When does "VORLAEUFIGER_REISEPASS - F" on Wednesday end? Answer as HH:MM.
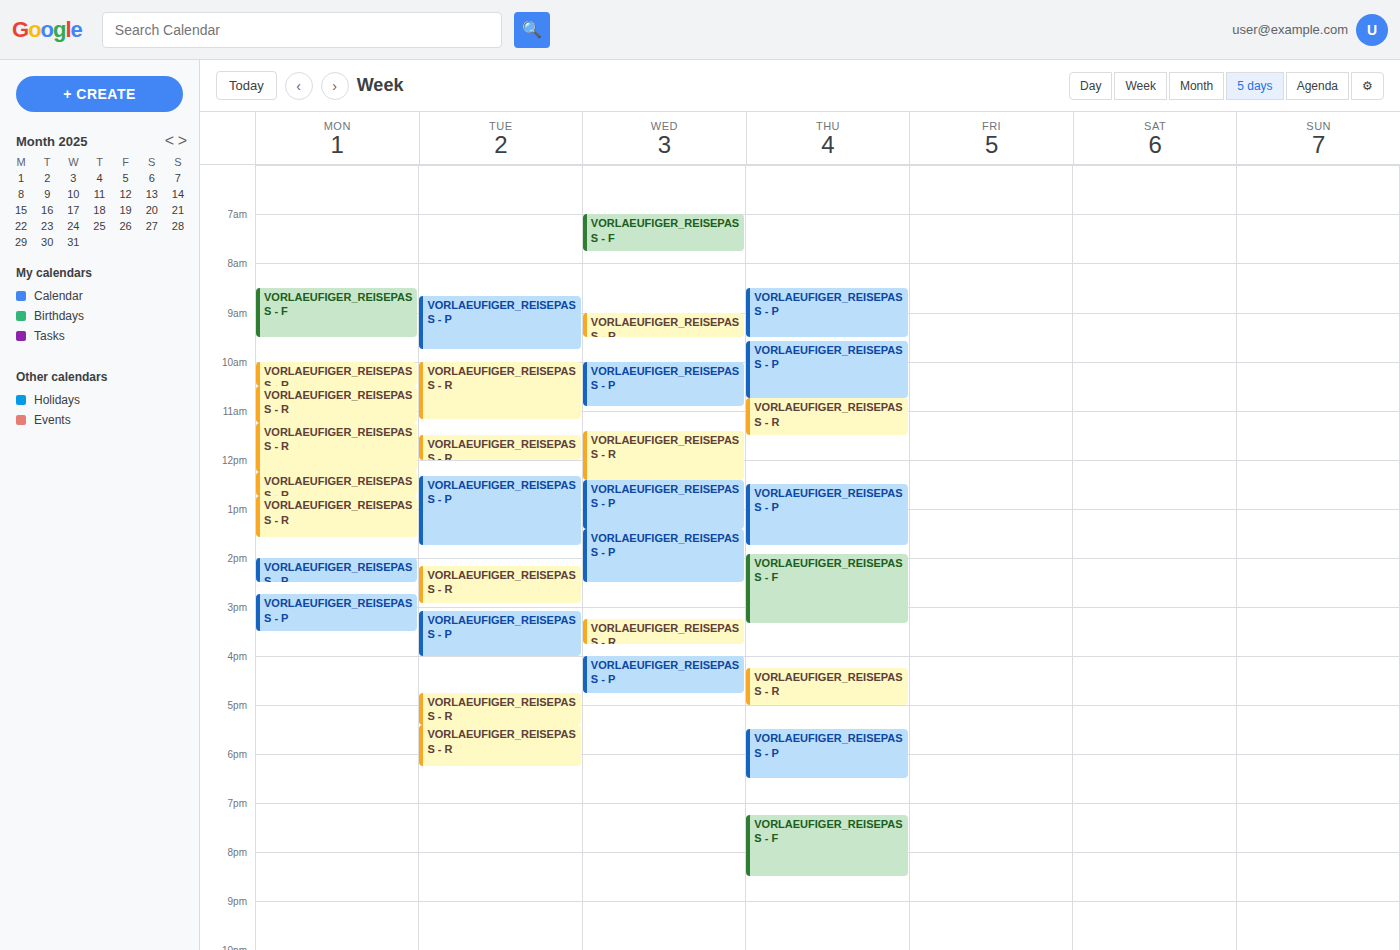
07:45